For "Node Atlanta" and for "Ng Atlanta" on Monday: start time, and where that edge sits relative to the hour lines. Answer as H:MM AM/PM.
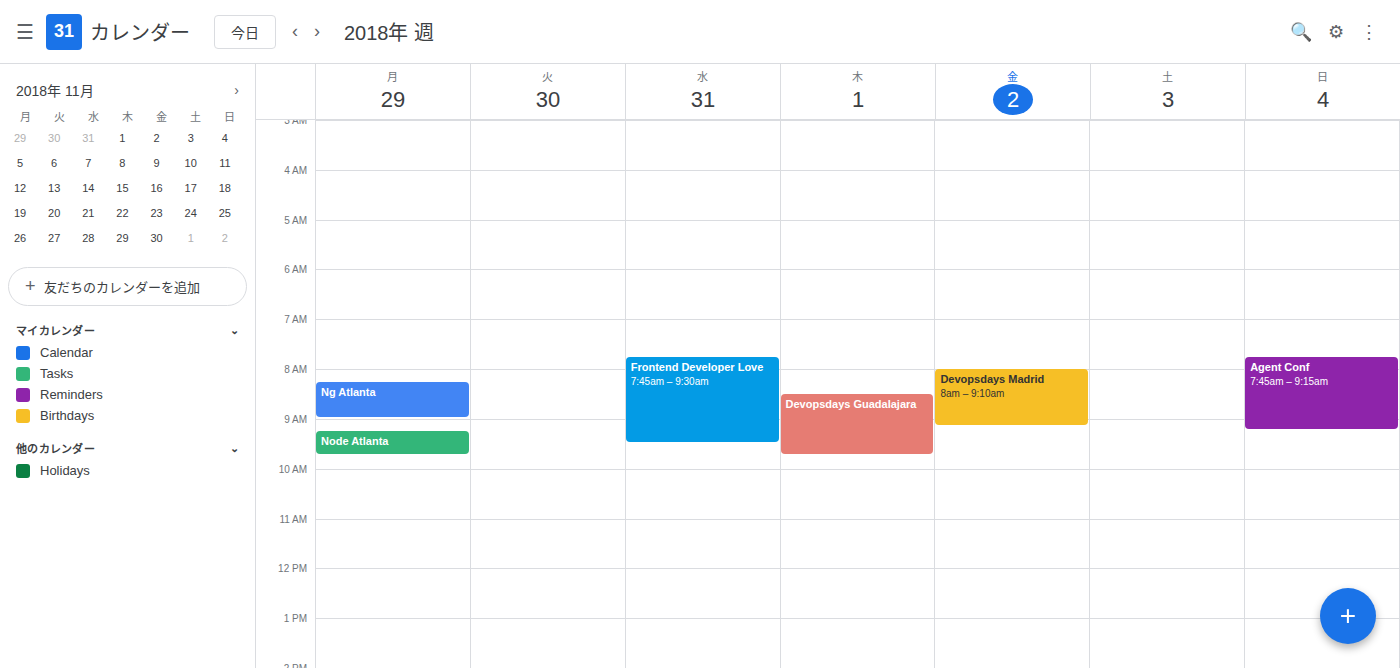
"Node Atlanta": 9:15 AM, neither: a quarter of the way from the 9 AM line to the 10 AM line. "Ng Atlanta": 8:15 AM, neither: a quarter of the way from the 8 AM line to the 9 AM line.